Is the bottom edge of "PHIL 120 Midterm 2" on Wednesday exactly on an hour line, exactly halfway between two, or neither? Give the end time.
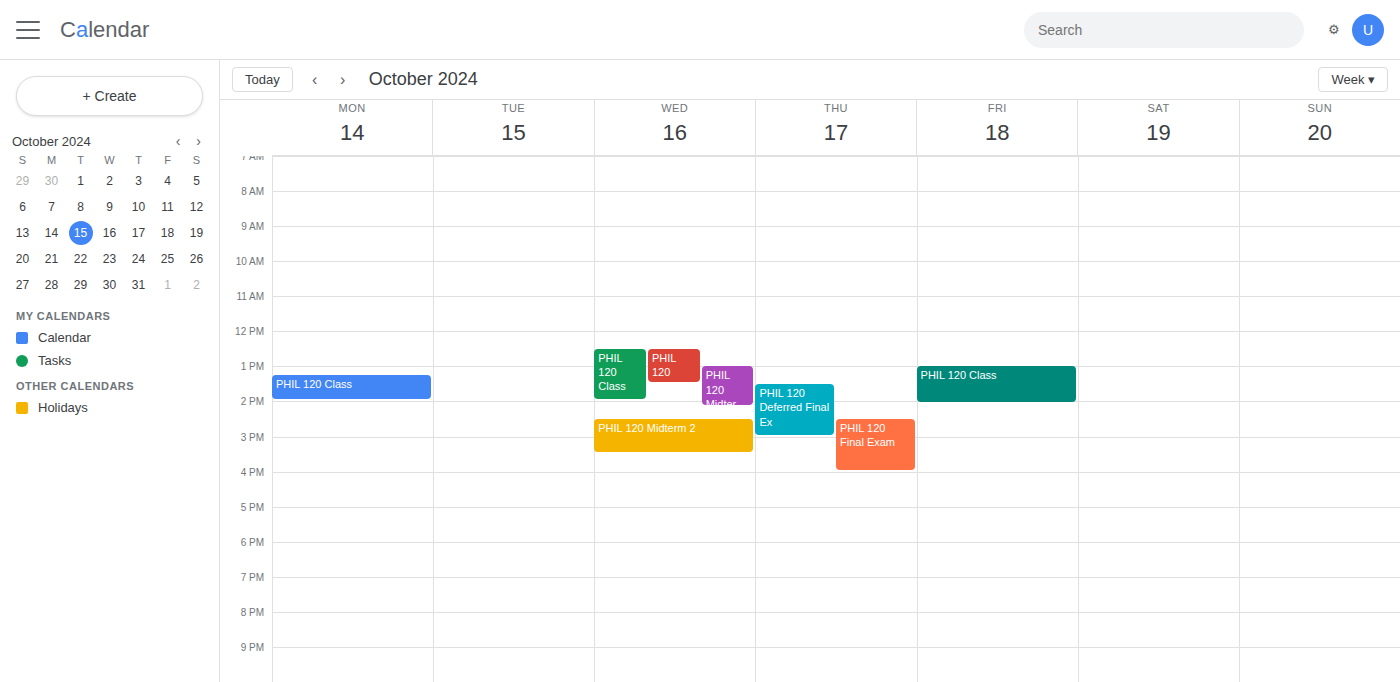
3:30 PM -- halfway between the 3 PM and 4 PM lines.